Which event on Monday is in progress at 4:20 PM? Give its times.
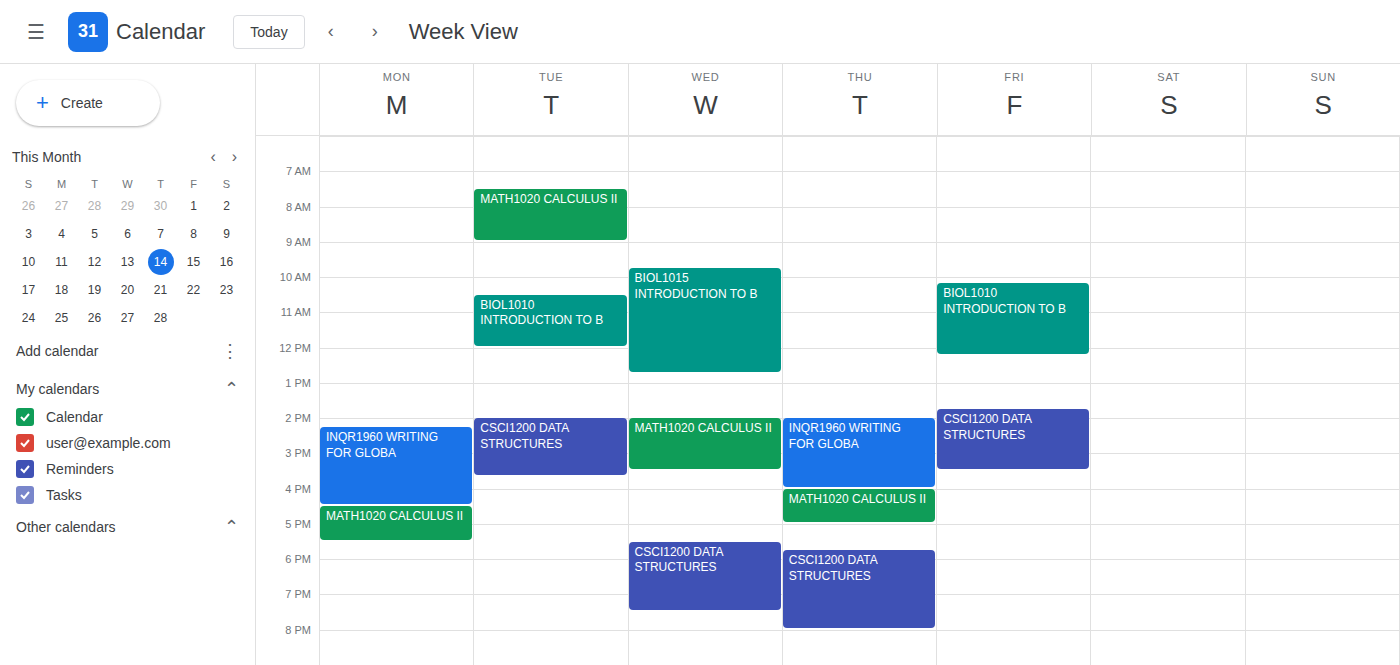
"INQR1960 WRITING FOR GLOBA", 2:15 PM to 4:30 PM